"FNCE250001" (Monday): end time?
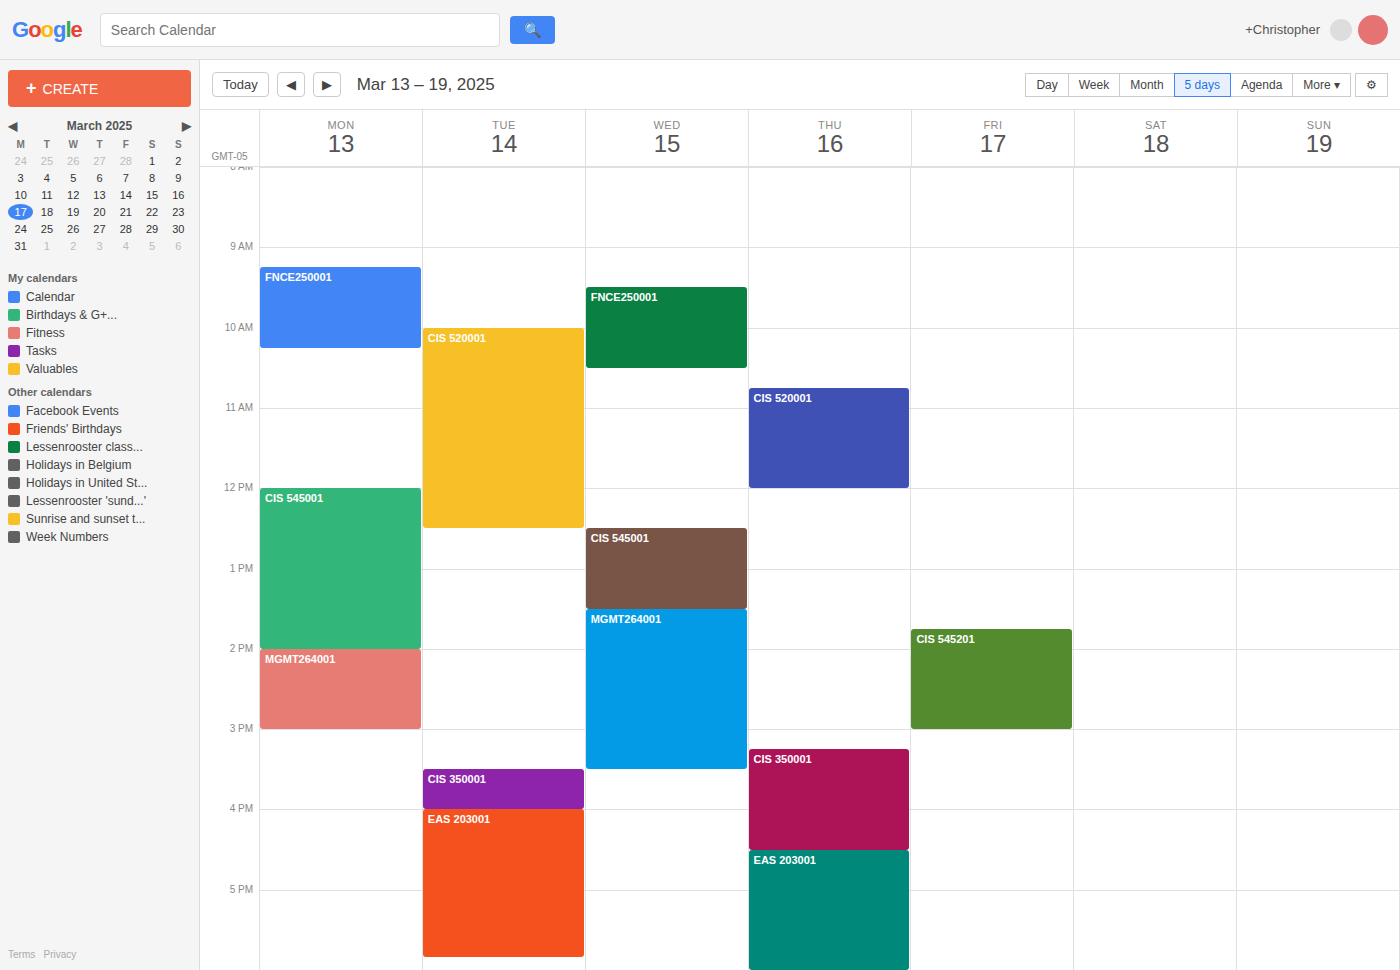
10:15 AM